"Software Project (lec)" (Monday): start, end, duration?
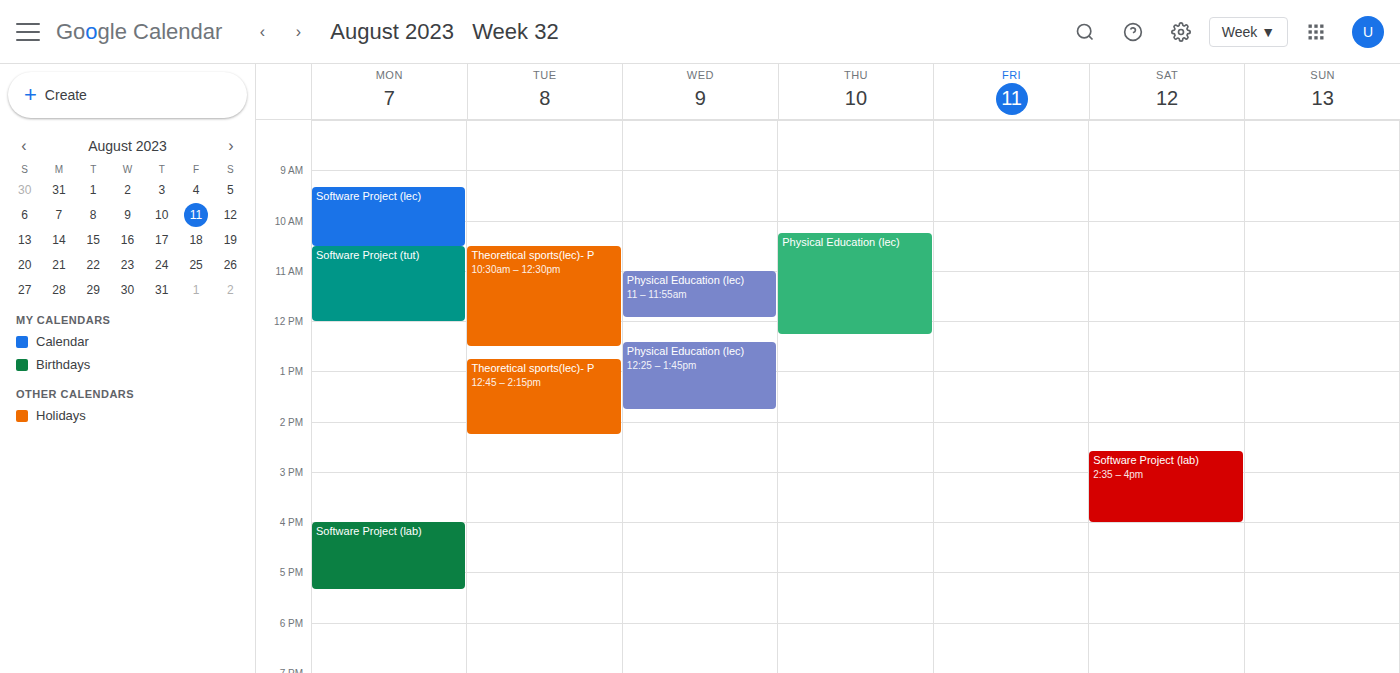
9:20 AM to 10:30 AM, 1 hour 10 minutes